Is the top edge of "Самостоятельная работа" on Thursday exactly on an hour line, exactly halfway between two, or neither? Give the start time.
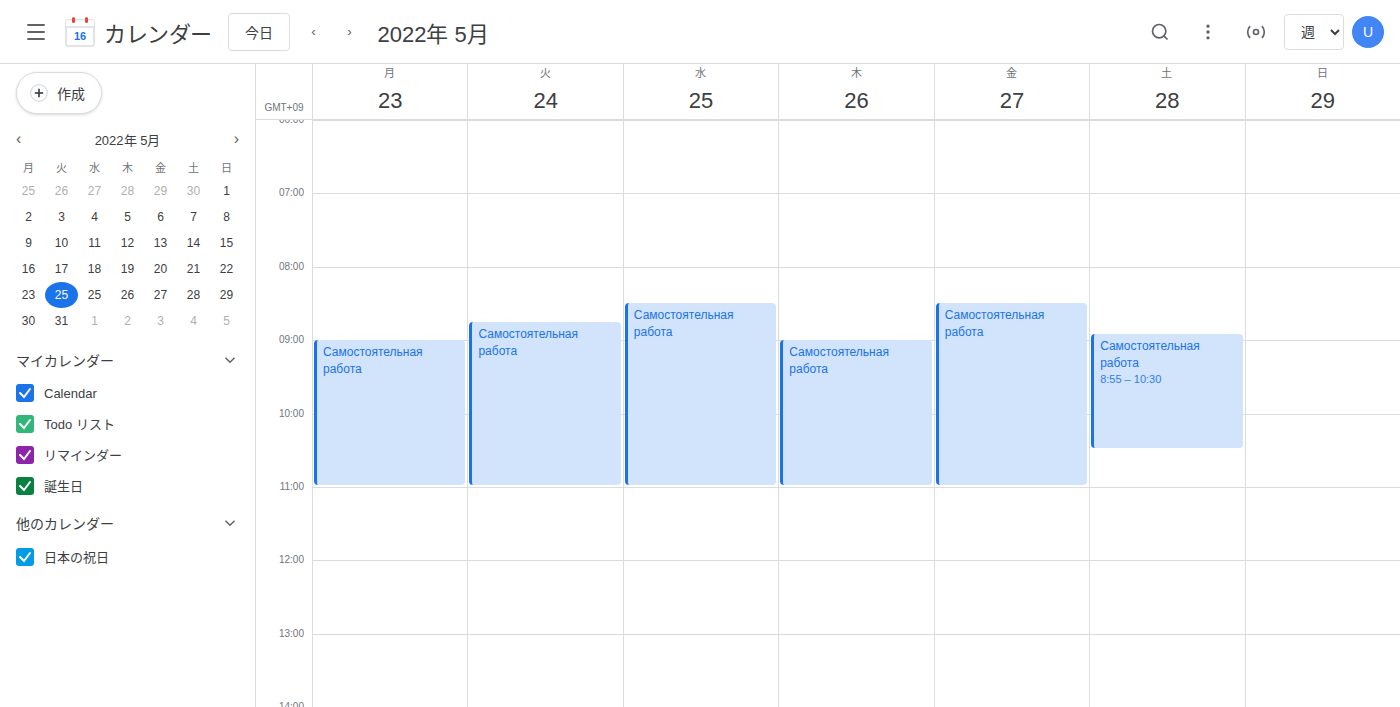
9:00 AM -- exactly on the 9 AM line.